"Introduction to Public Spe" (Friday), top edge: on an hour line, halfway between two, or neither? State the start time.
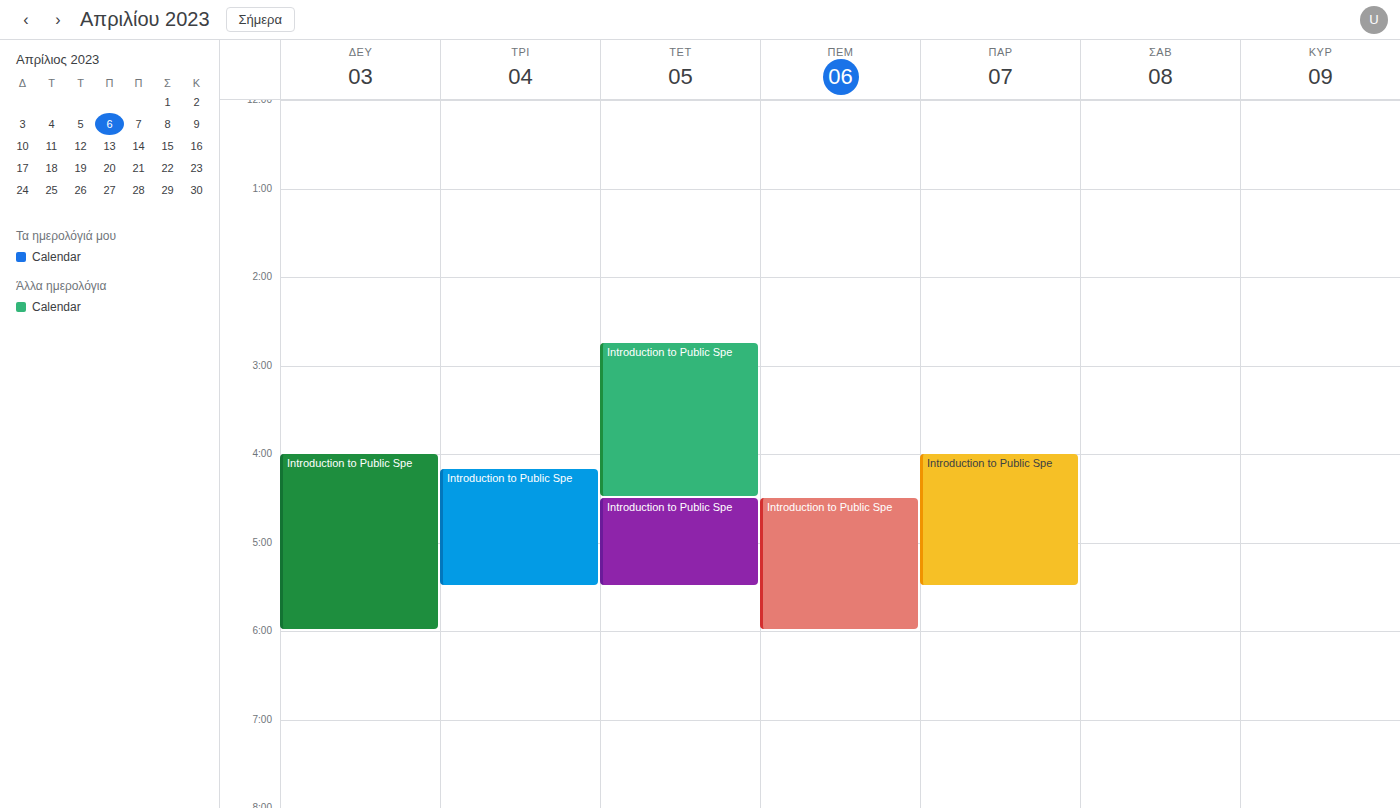
4:00 PM -- exactly on the 4 PM line.